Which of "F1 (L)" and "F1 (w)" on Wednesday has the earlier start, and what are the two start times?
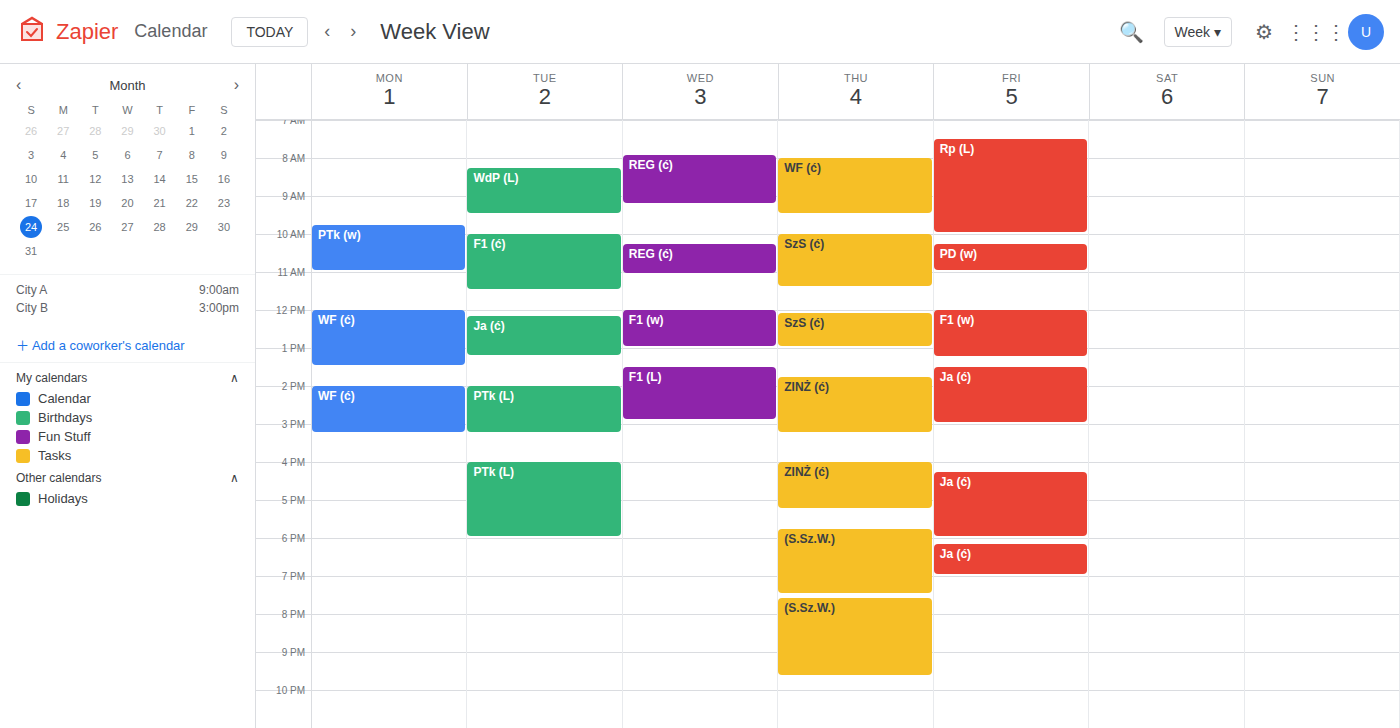
"F1 (w)" 12:00 PM; "F1 (L)" 1:30 PM.